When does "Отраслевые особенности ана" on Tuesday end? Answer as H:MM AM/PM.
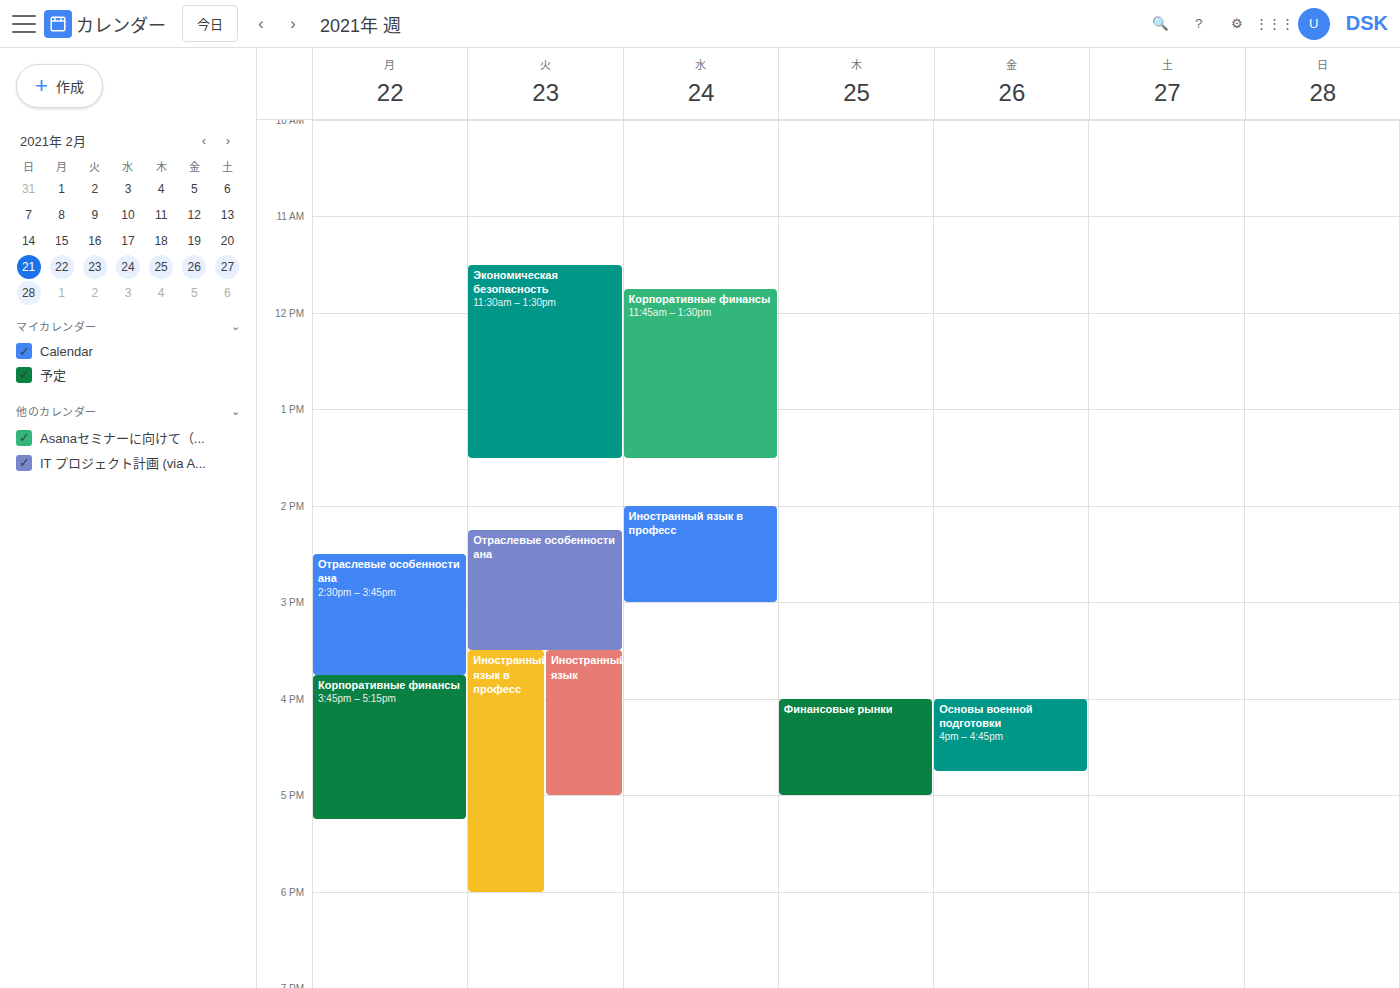
3:30 PM